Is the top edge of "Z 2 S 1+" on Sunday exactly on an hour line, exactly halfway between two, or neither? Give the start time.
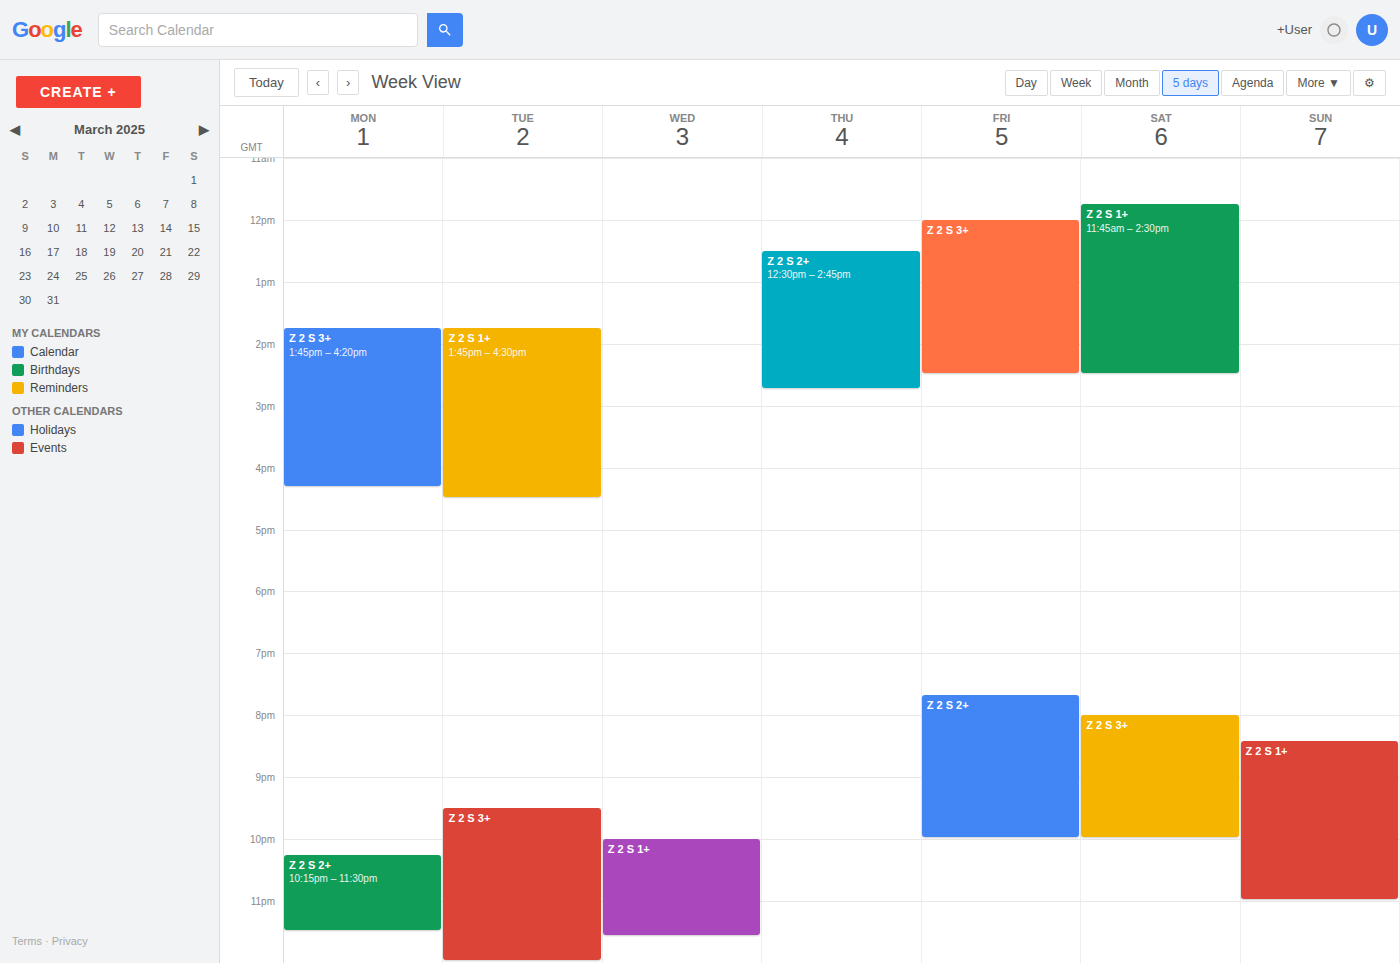
8:25 PM -- neither: 25 minutes below the 8 PM line and 35 minutes above the 9 PM line.